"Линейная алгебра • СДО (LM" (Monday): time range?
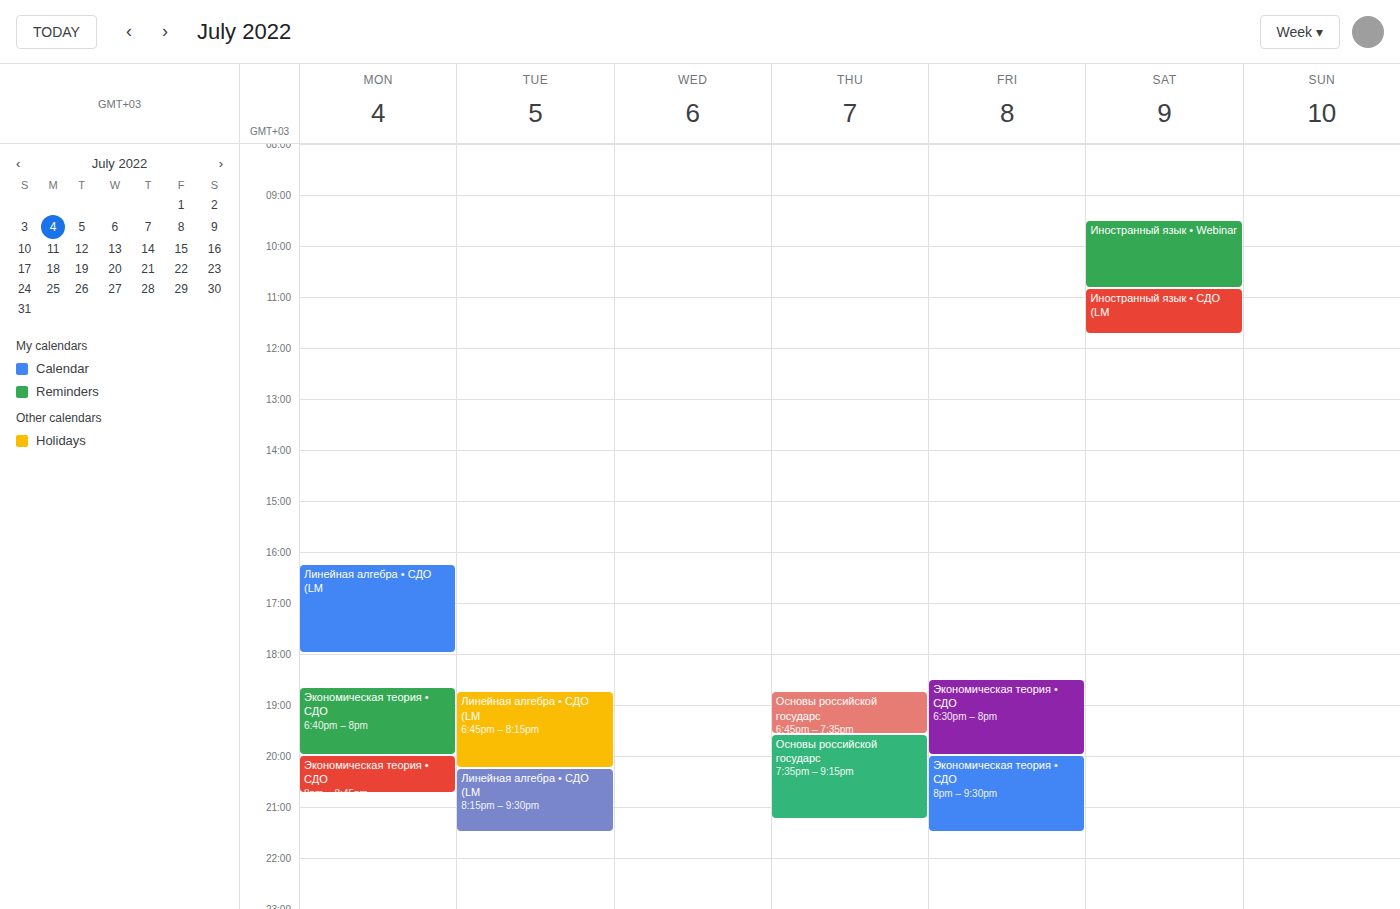
4:15 PM to 6:00 PM